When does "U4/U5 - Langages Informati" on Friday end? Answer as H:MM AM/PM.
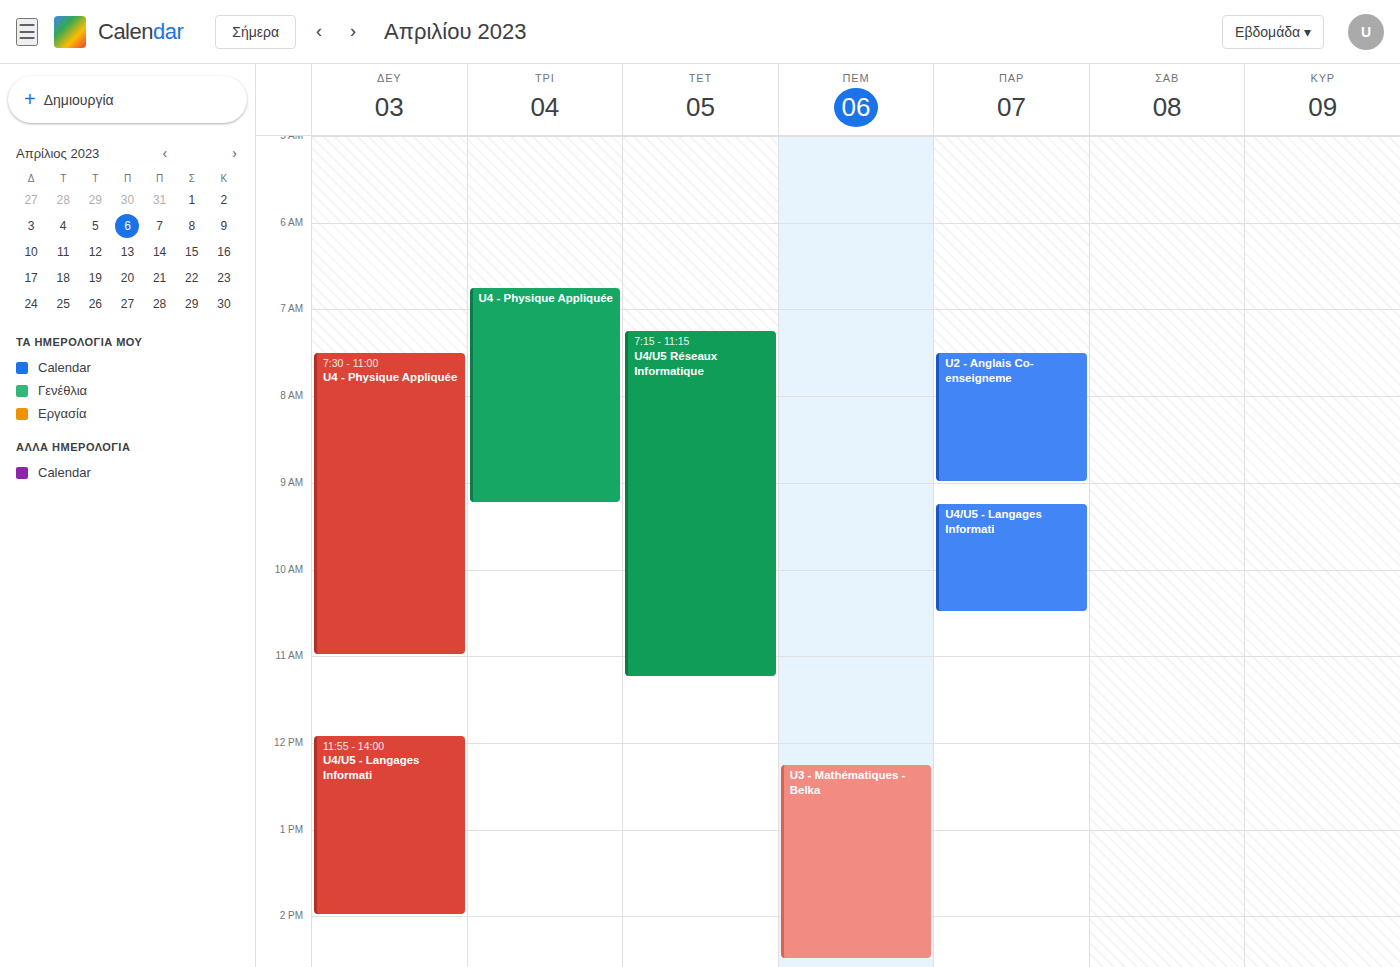
10:30 AM